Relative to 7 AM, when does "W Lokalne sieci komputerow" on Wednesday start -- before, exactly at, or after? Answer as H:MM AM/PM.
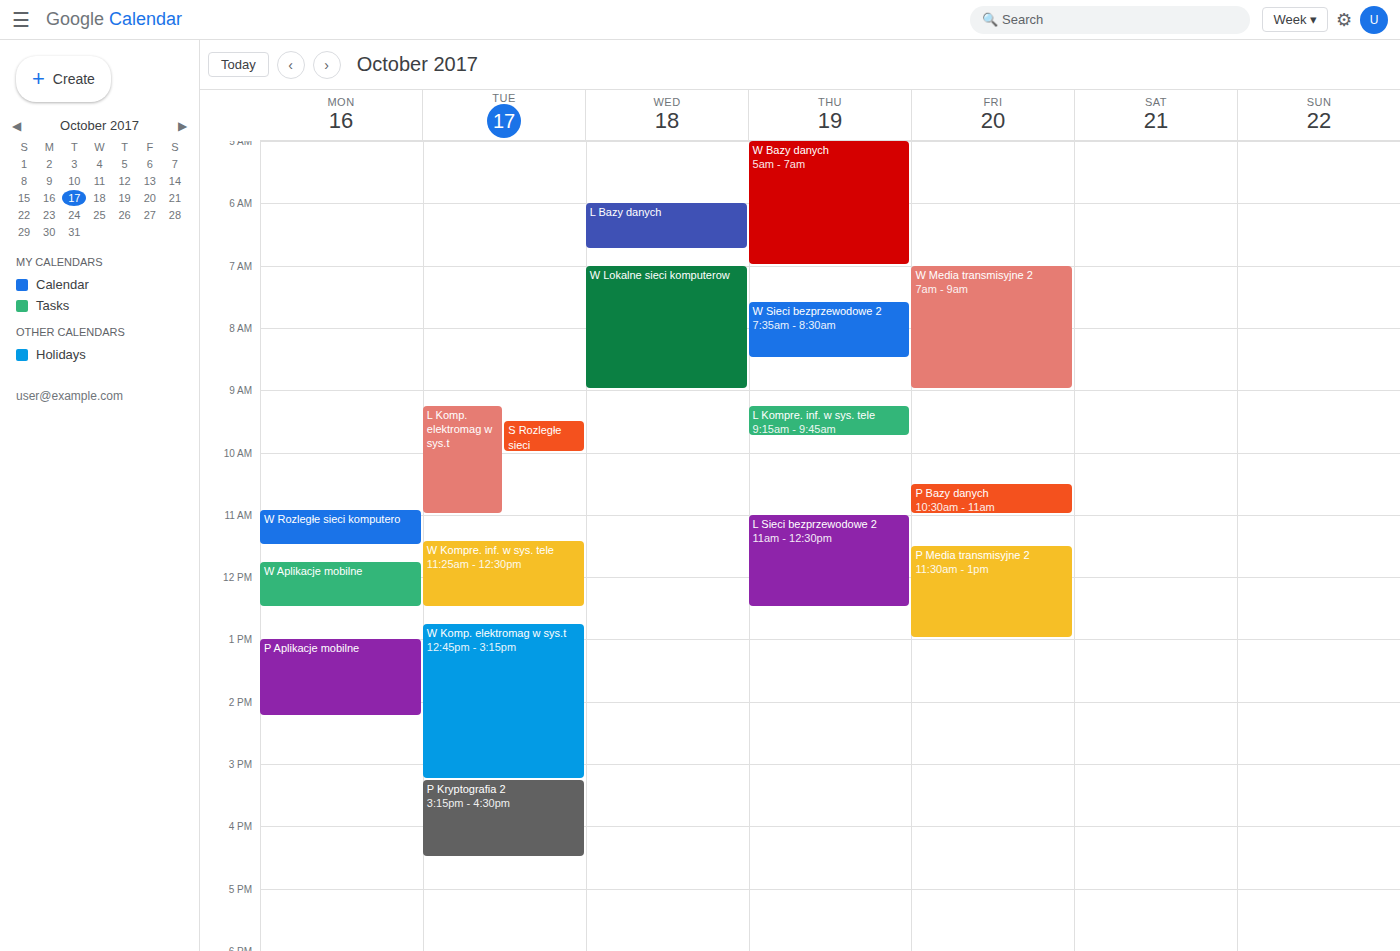
7:00 AM -- exactly at 7 AM, on the 7 AM line.